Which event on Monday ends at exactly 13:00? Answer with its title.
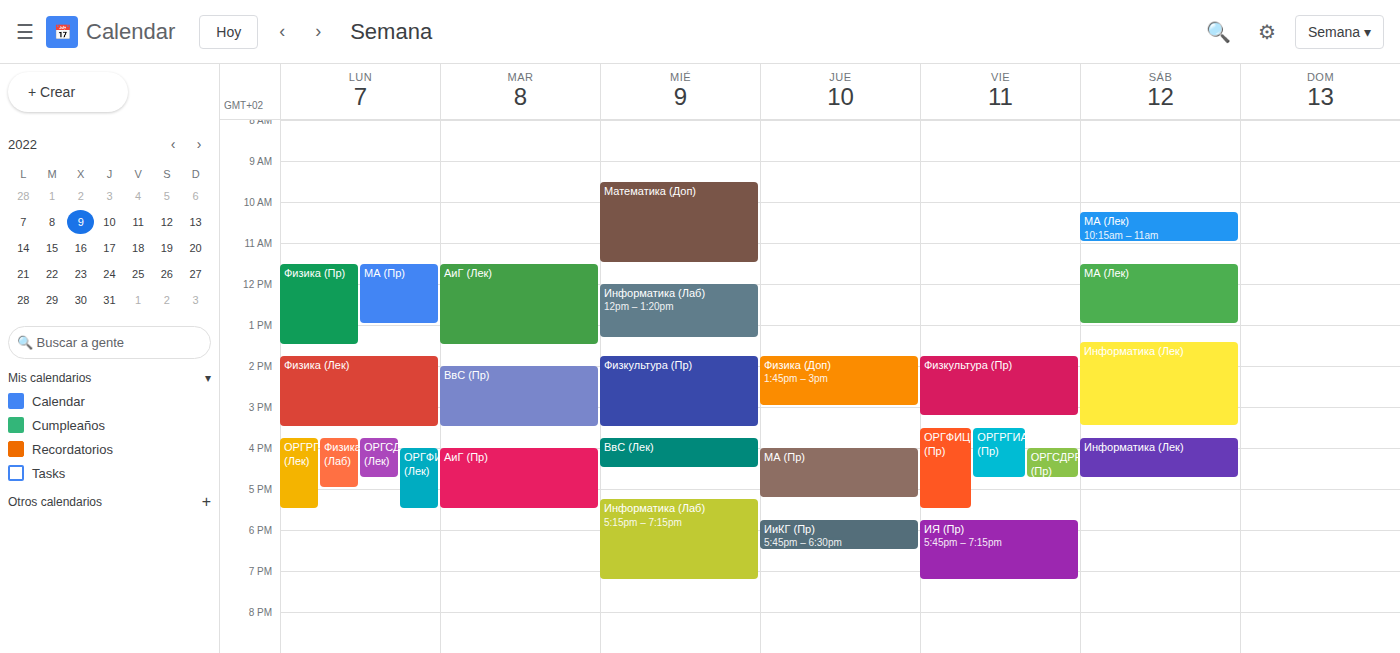
"МА (Пр)"